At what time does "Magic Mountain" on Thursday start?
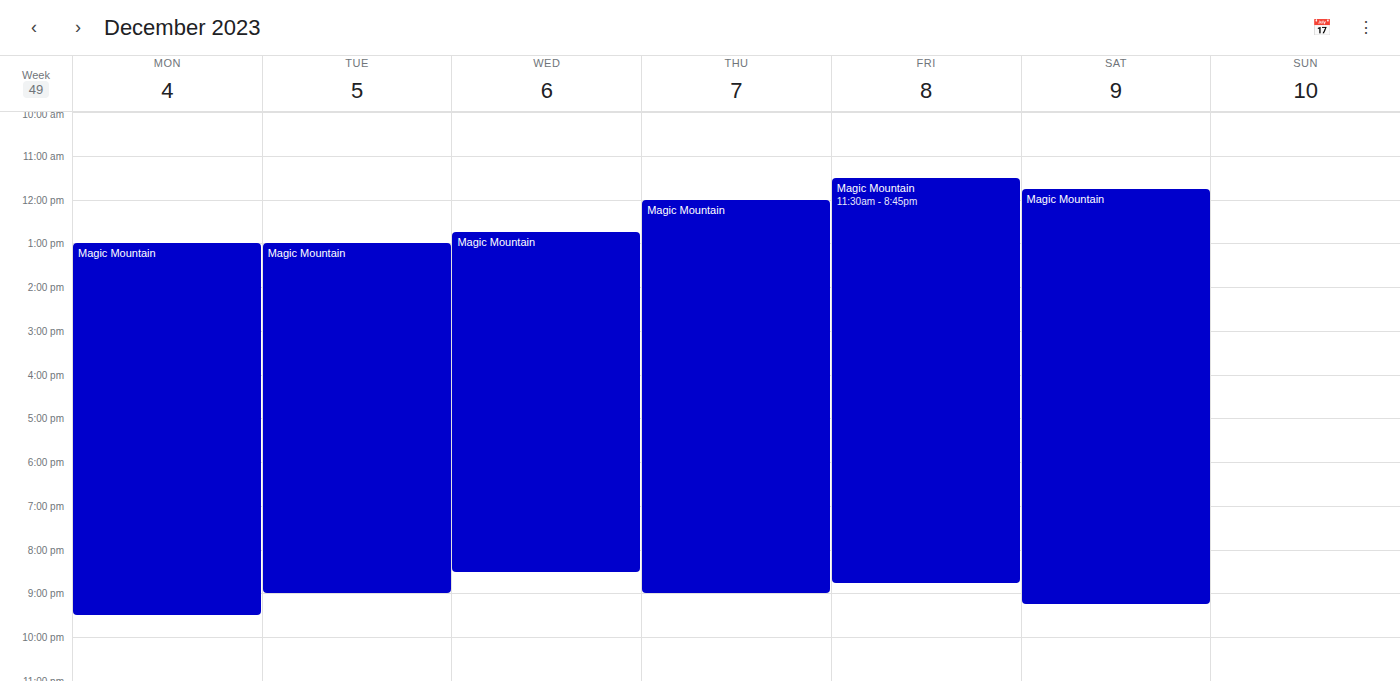
12:00 PM